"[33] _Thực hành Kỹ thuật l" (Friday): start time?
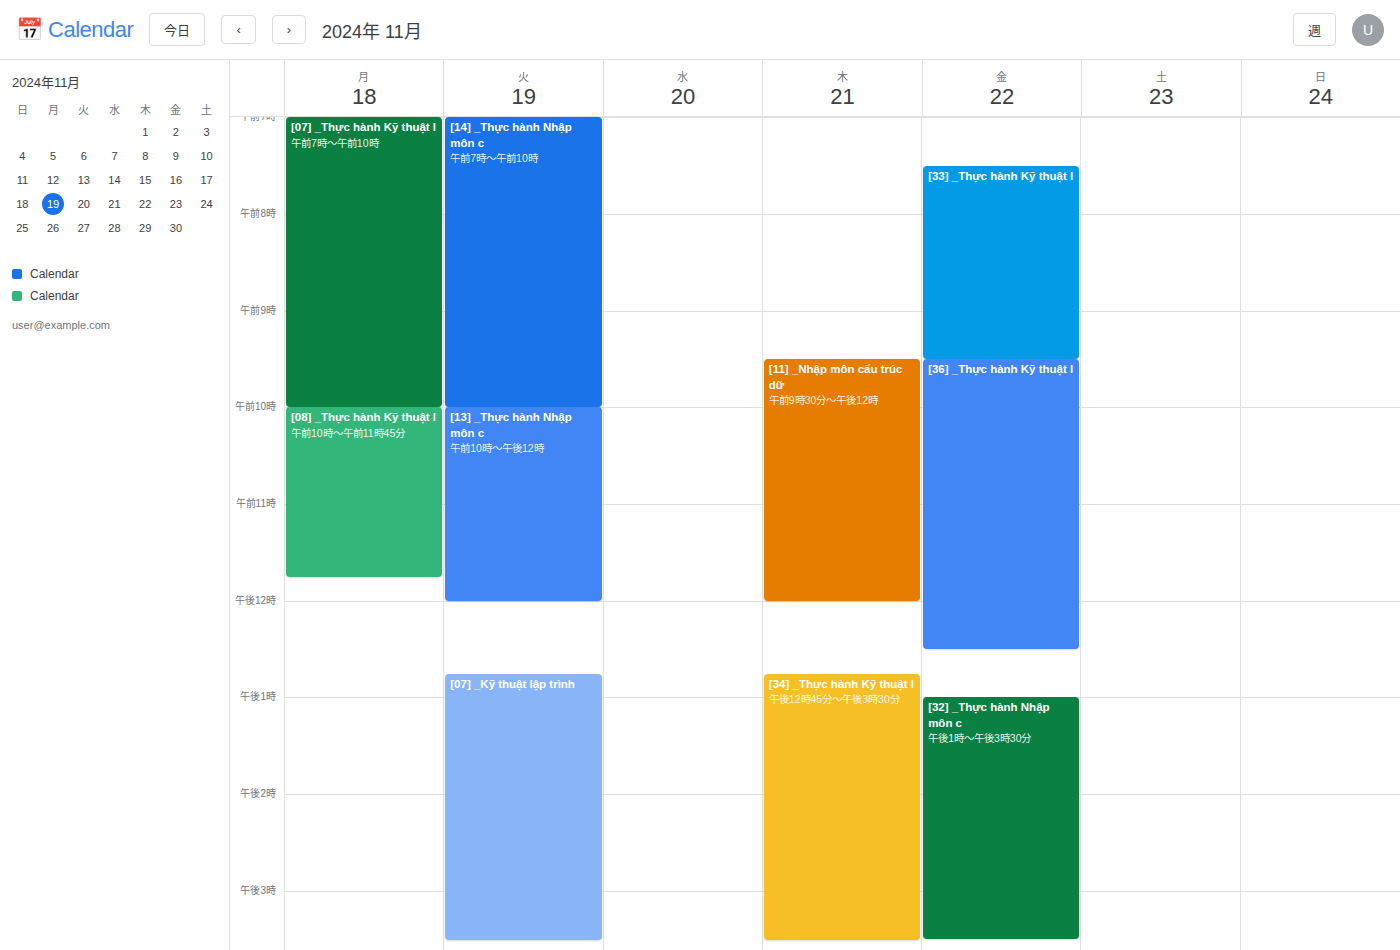
7:30 AM